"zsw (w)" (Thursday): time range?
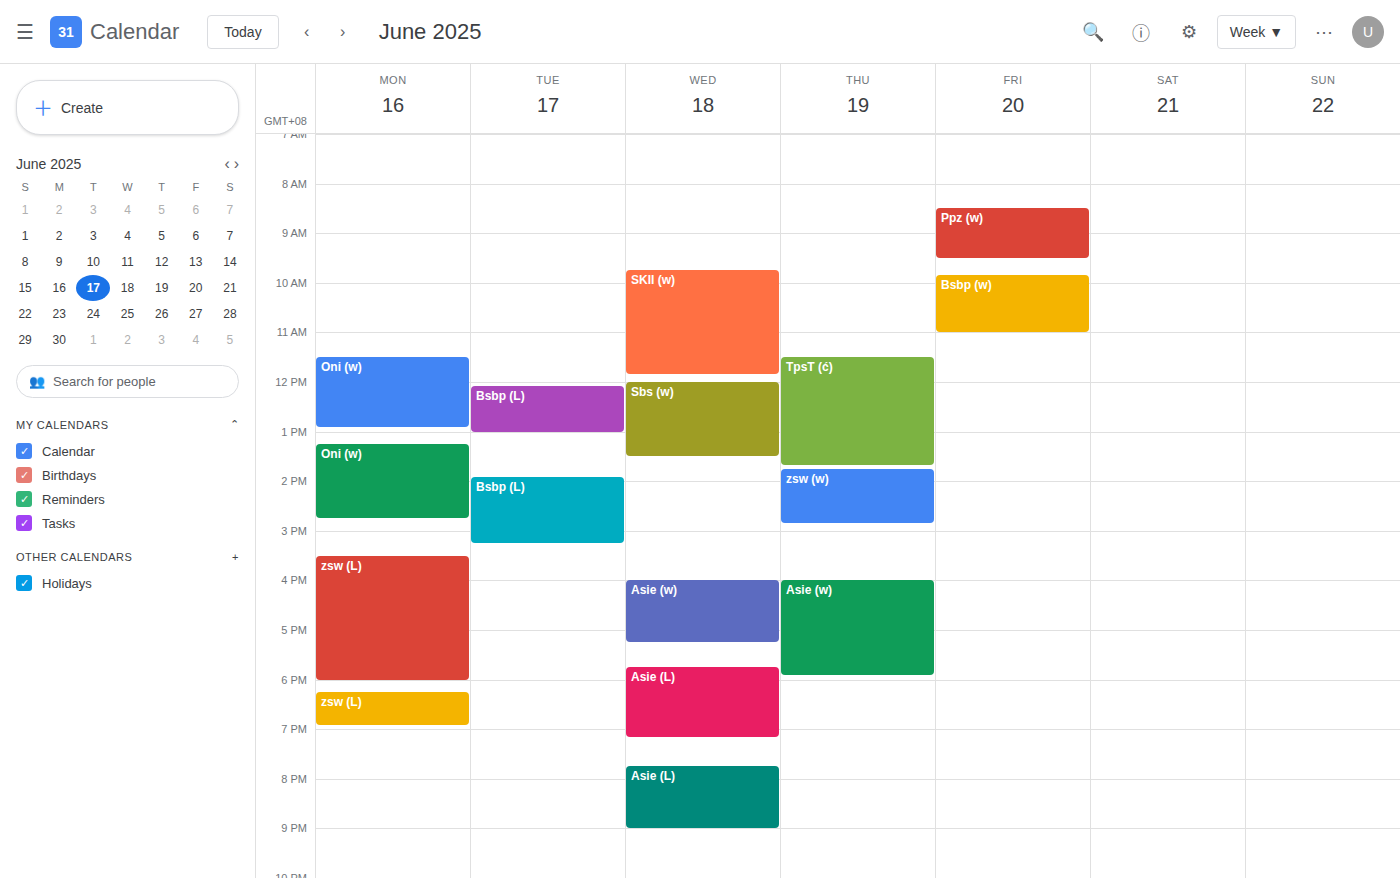
1:45 PM to 2:50 PM